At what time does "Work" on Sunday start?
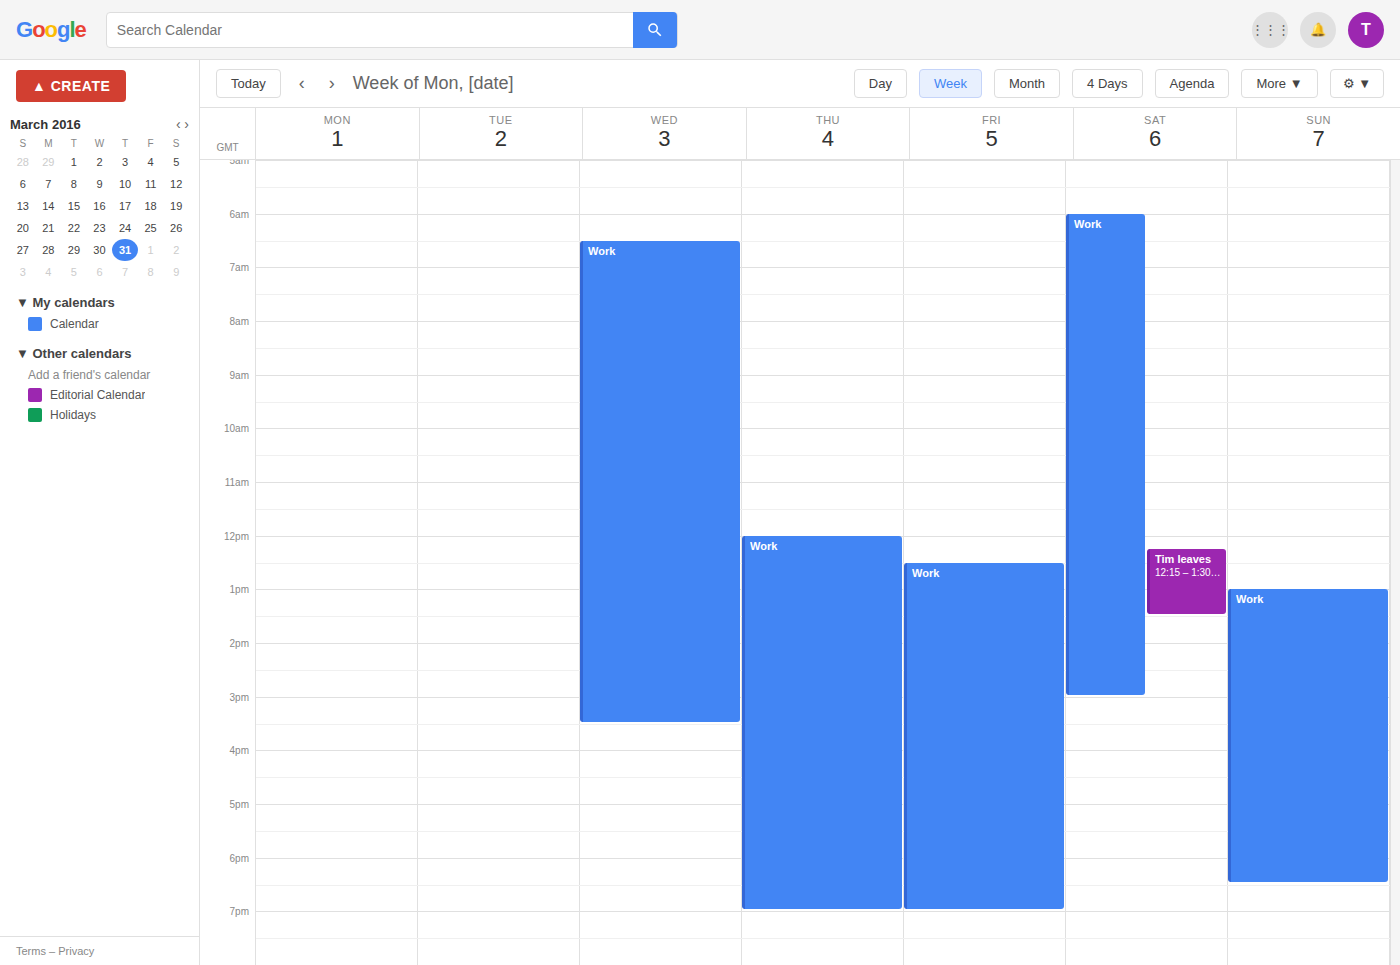
1:00 PM